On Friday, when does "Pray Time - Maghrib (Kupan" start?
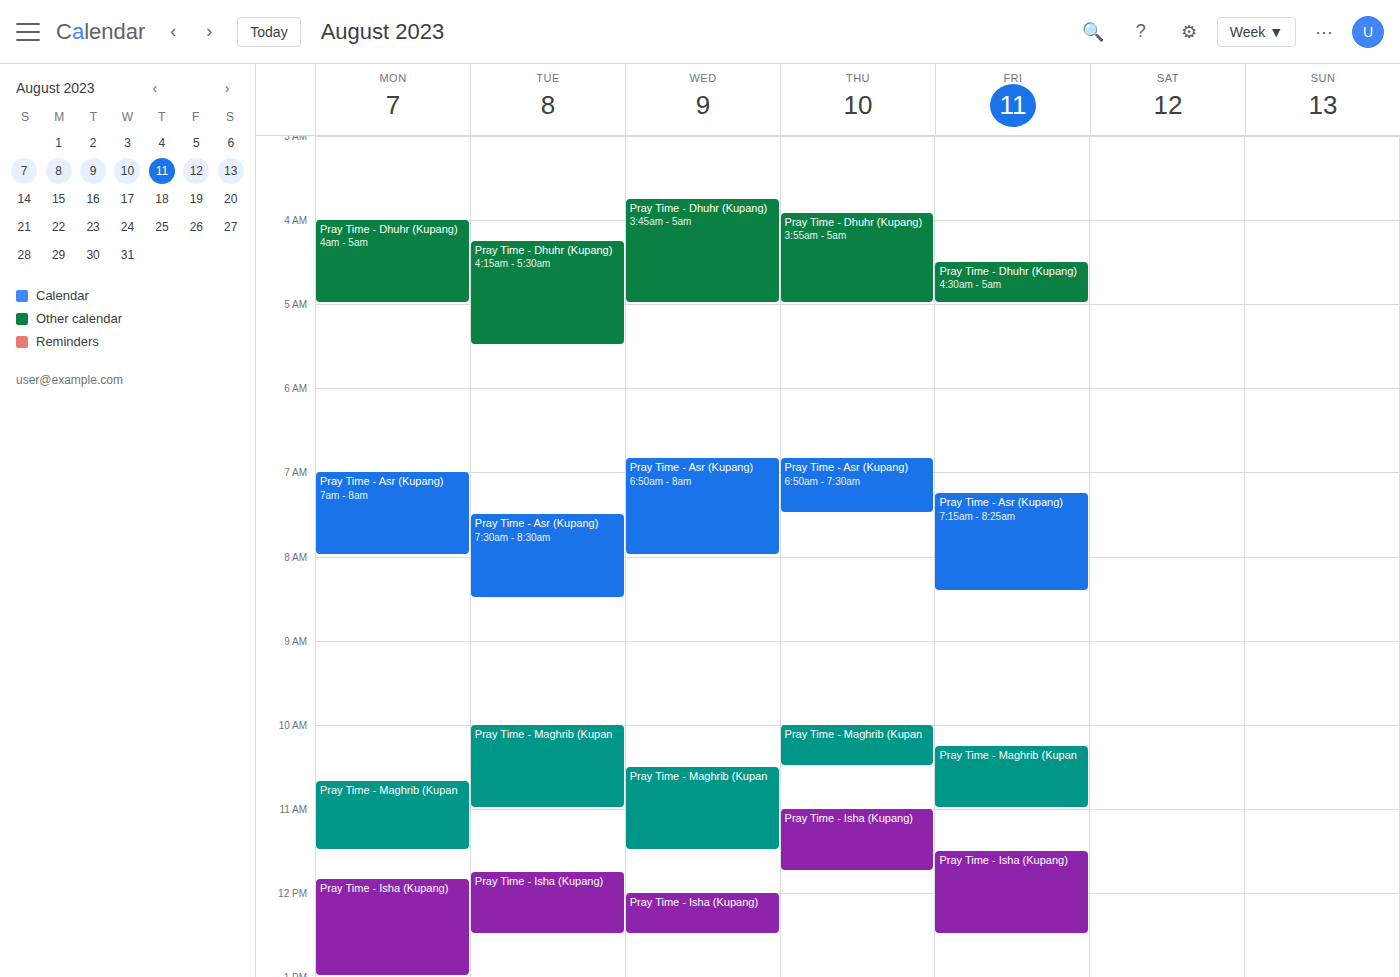
10:15 AM